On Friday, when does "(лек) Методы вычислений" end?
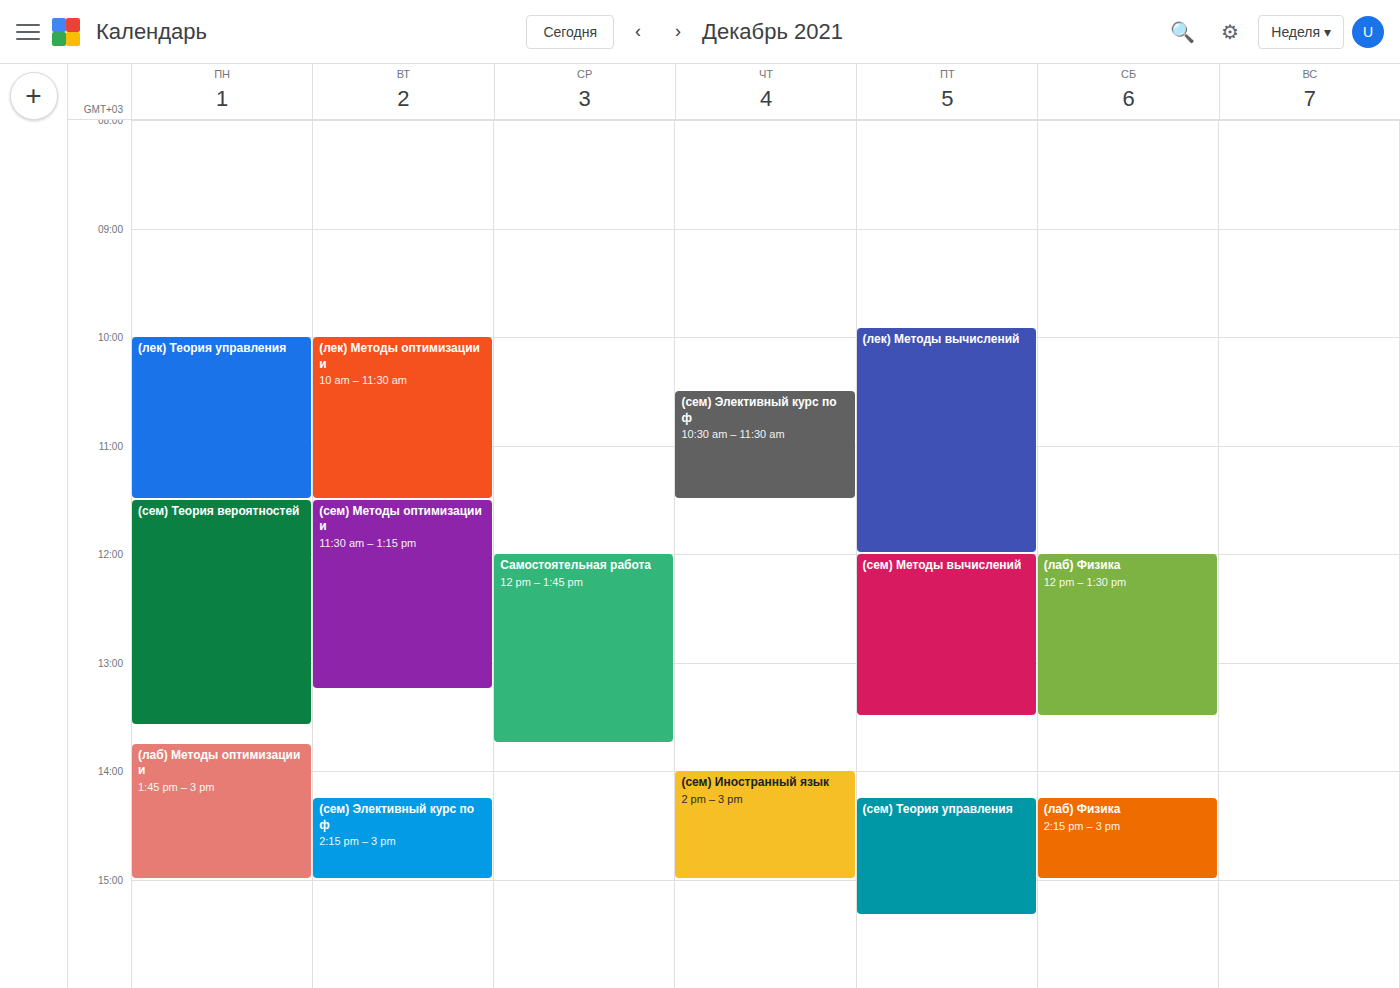
12:00 PM